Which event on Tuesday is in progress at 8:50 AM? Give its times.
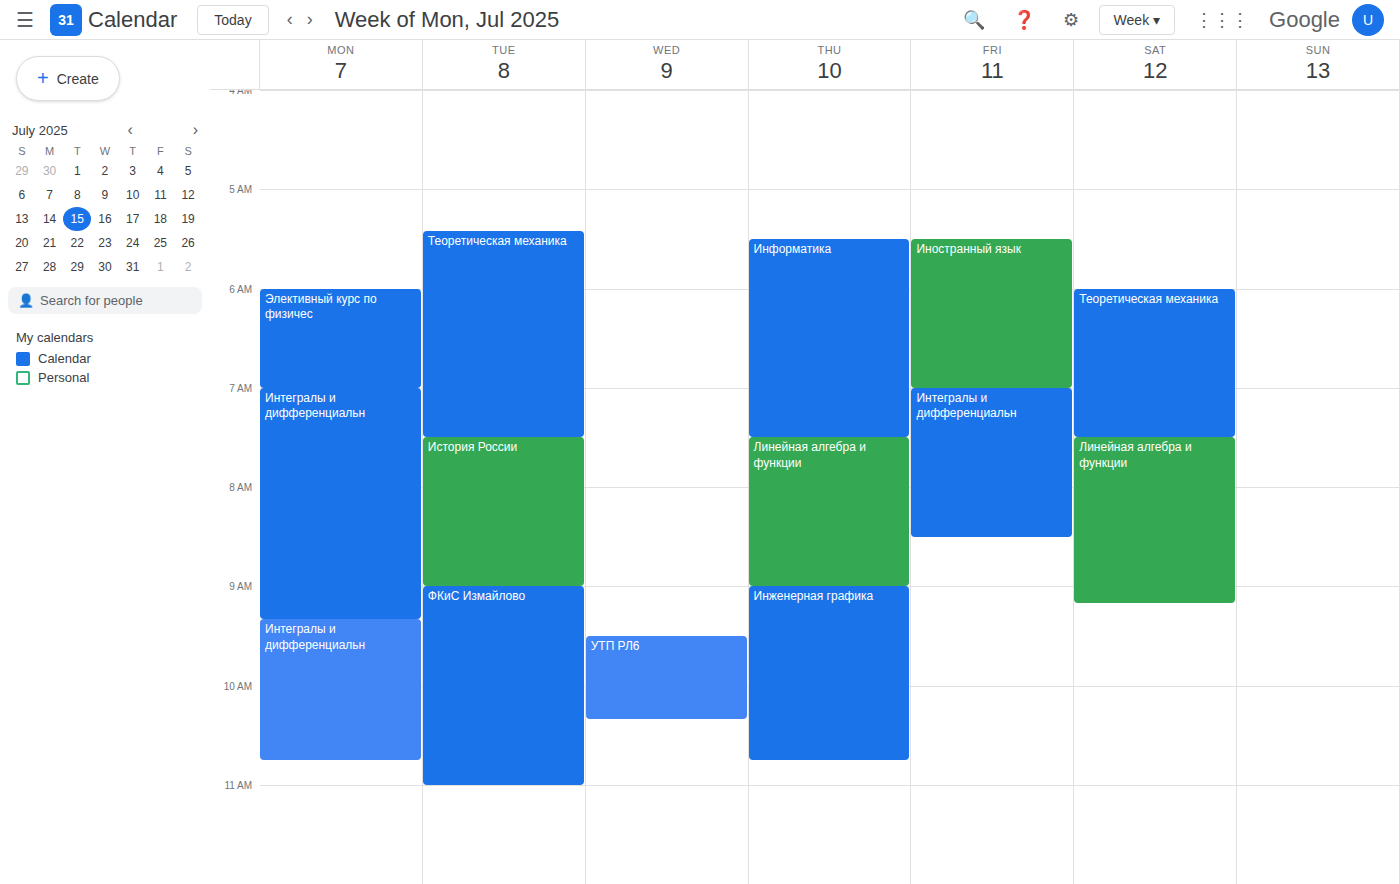
"История России", 7:30 AM to 9:00 AM